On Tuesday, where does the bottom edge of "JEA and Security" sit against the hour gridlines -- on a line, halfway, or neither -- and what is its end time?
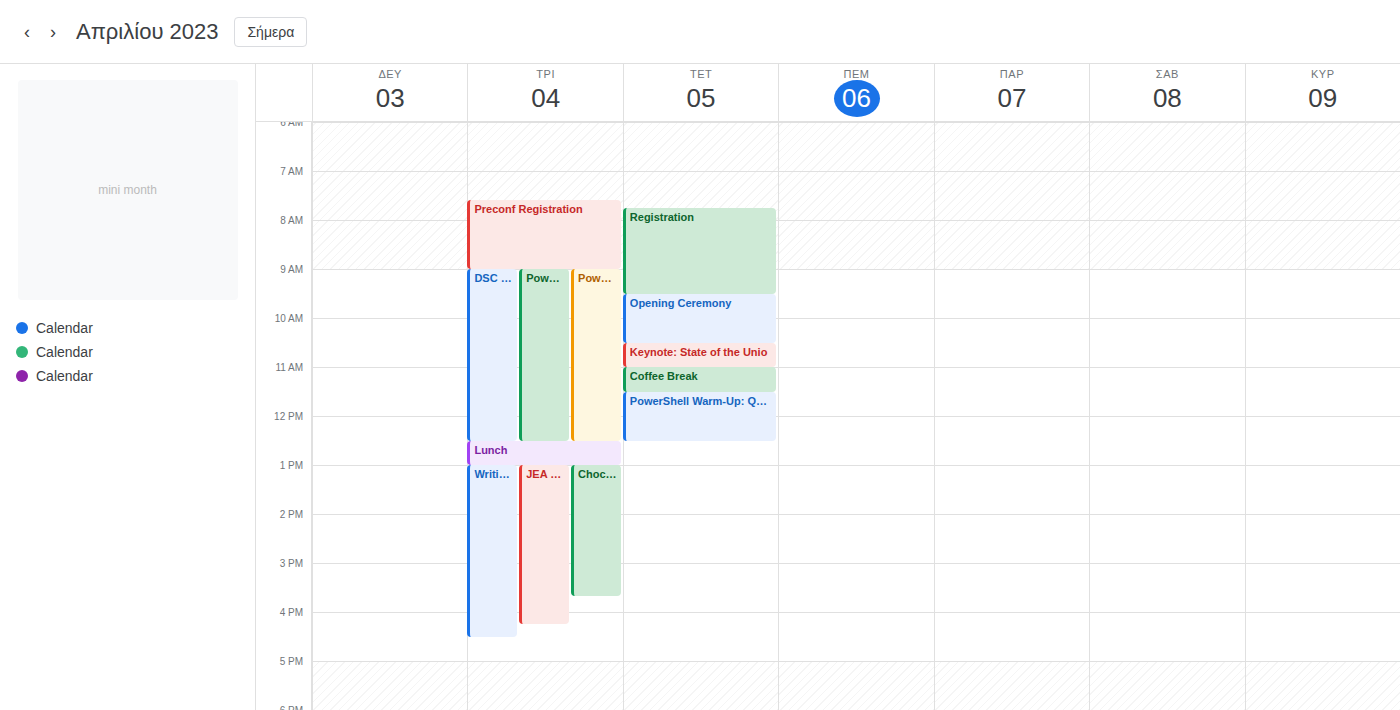
4:15 PM -- neither: a quarter of the way from the 4 PM line to the 5 PM line.